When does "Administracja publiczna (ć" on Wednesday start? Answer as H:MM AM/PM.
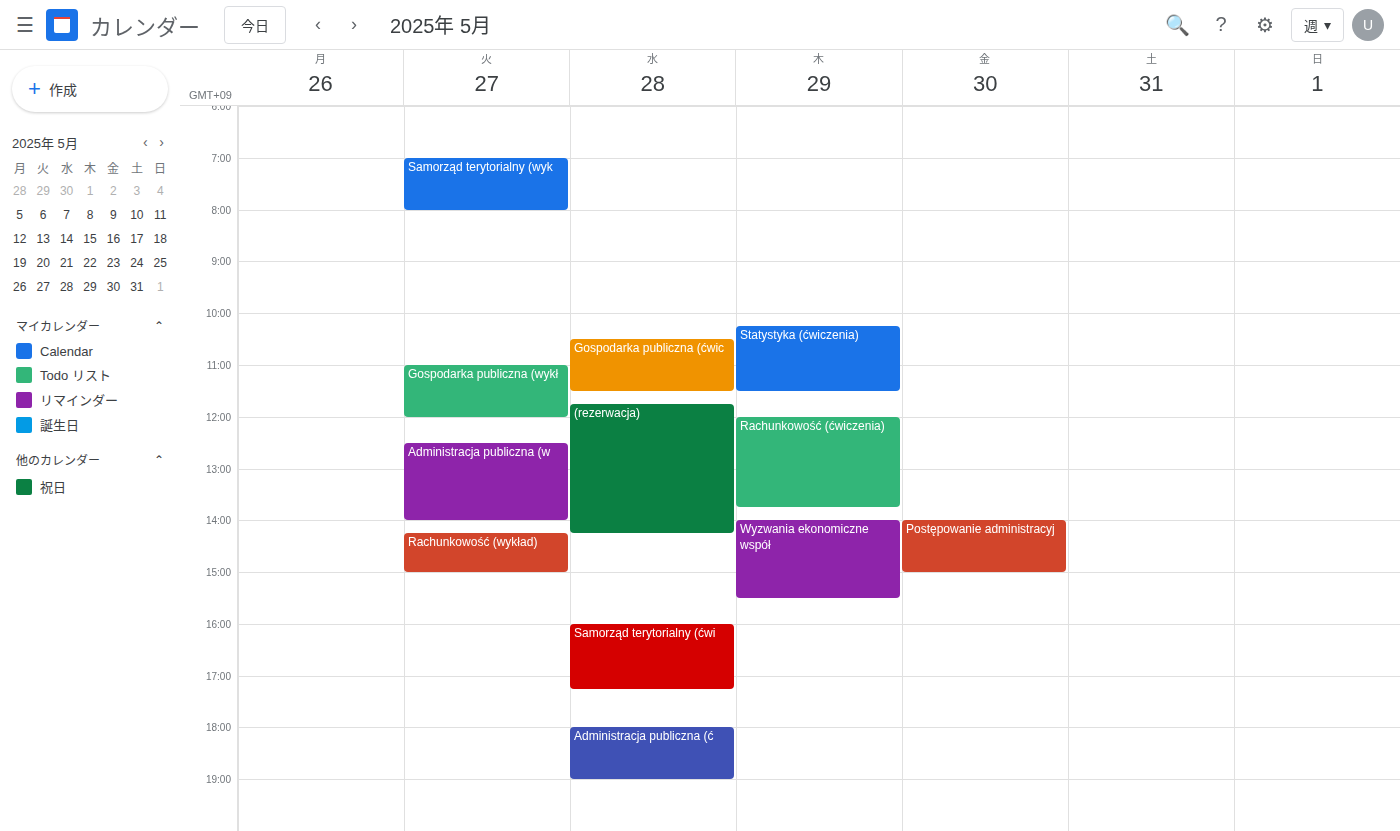
6:00 PM